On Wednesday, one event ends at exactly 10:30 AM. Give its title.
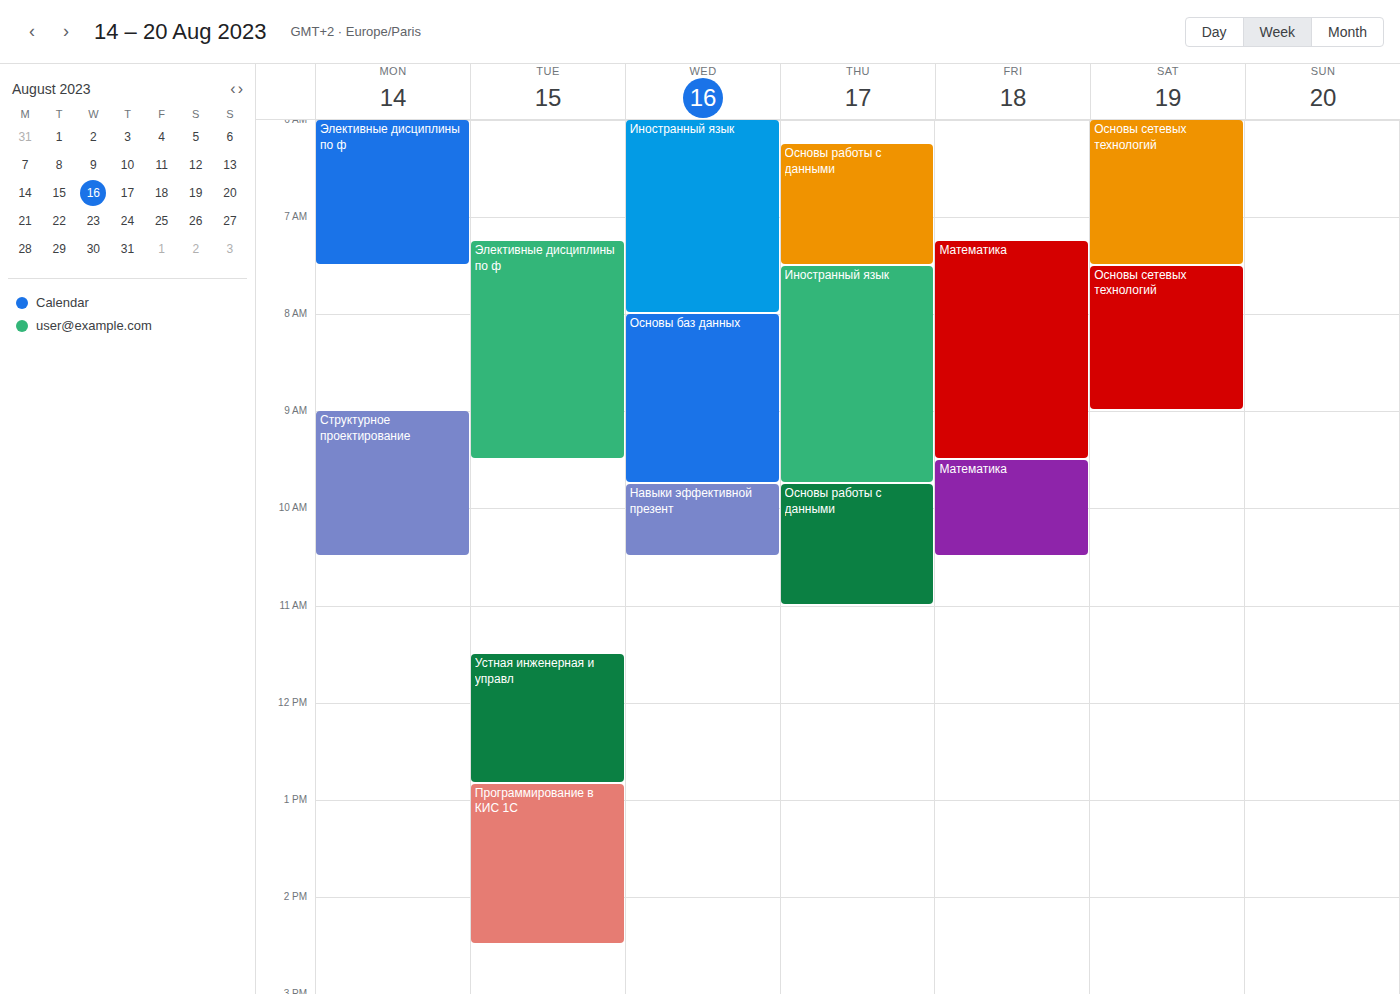
"Навыки эффективной презент"